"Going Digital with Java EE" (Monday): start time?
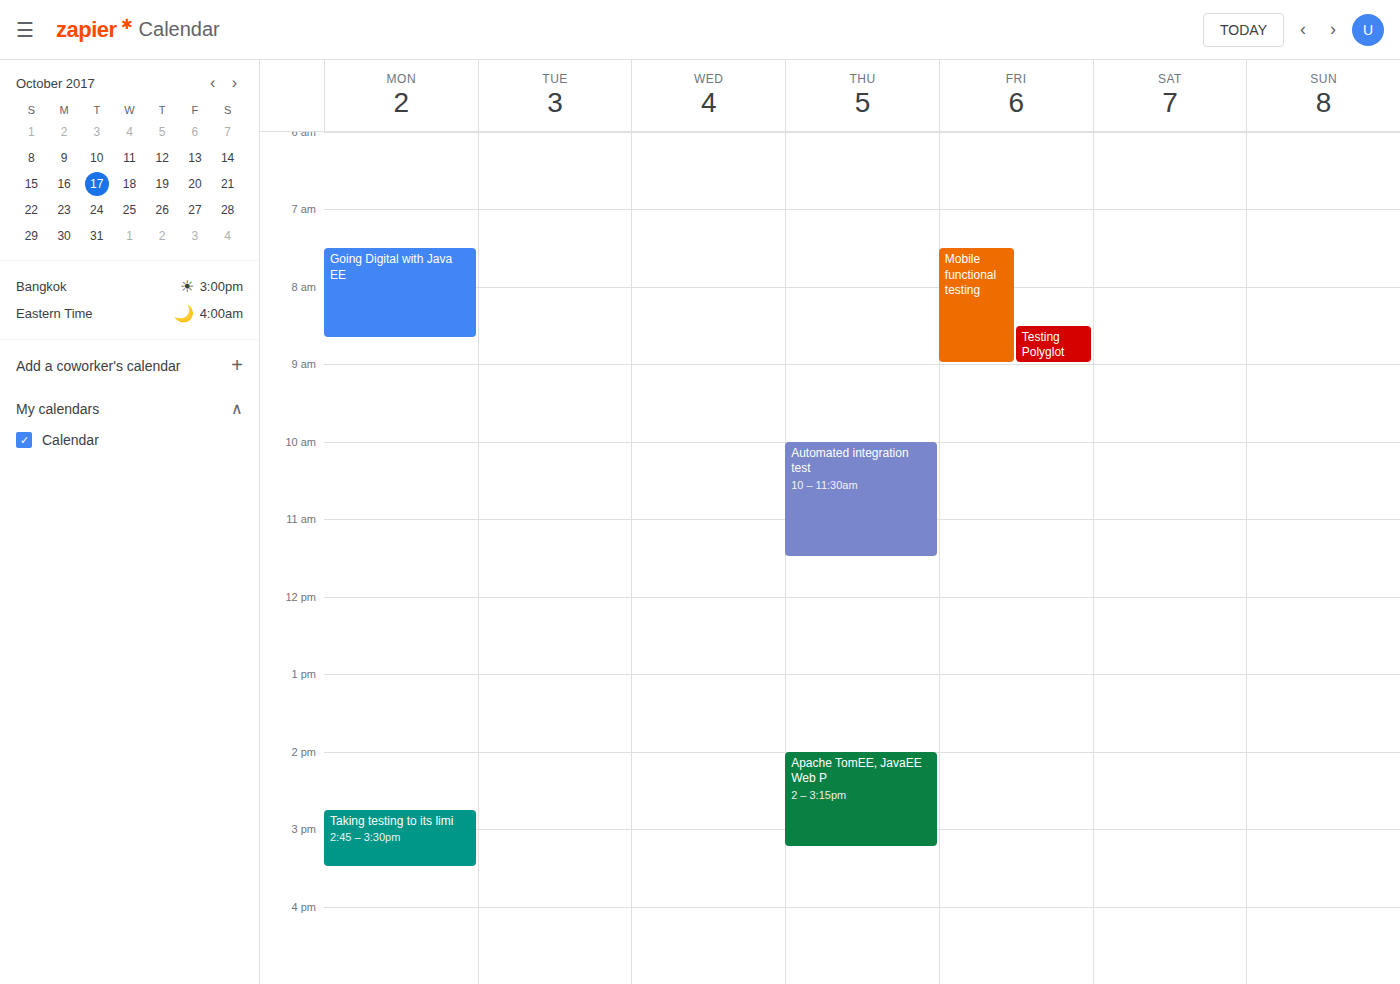
7:30 AM